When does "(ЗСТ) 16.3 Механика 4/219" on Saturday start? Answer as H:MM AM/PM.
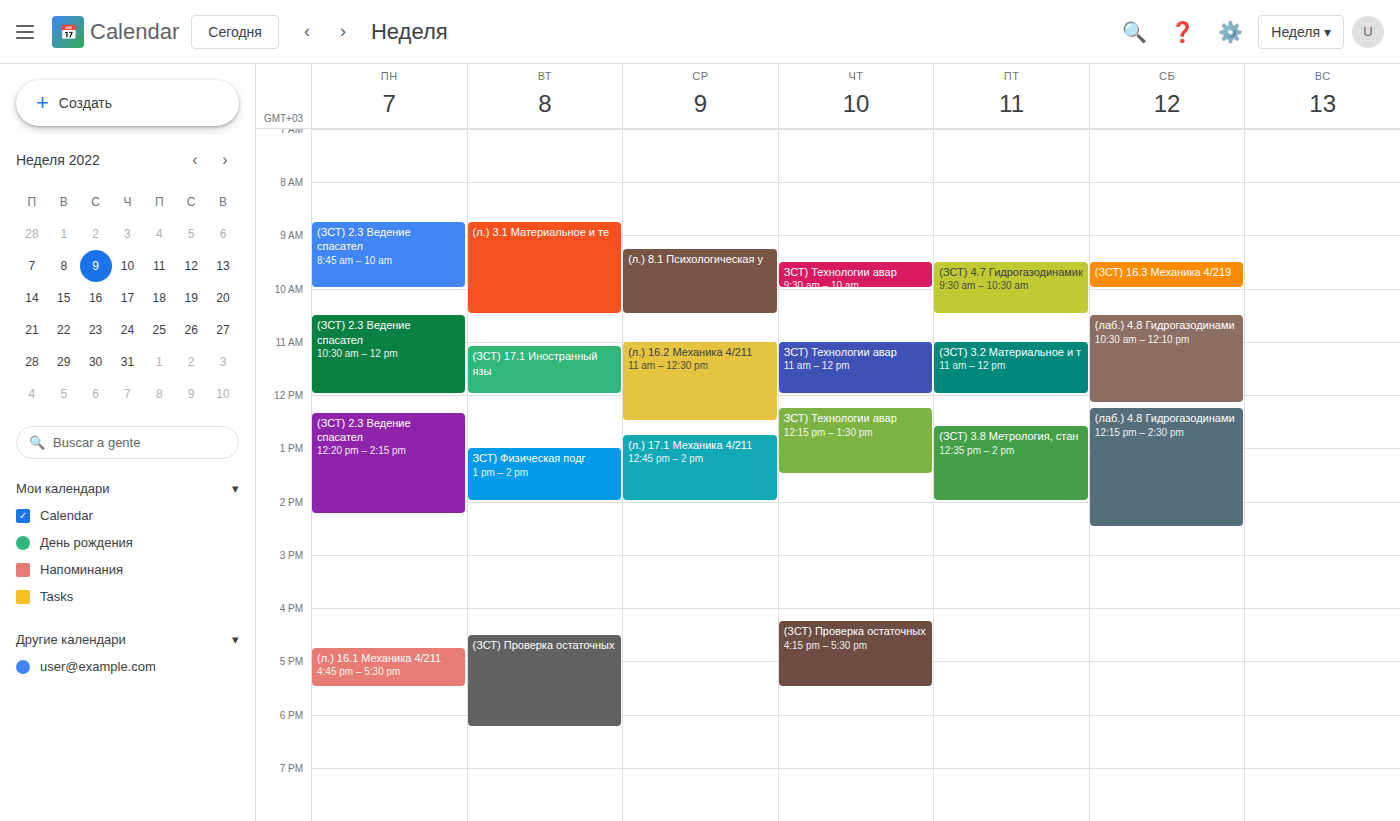
9:30 AM